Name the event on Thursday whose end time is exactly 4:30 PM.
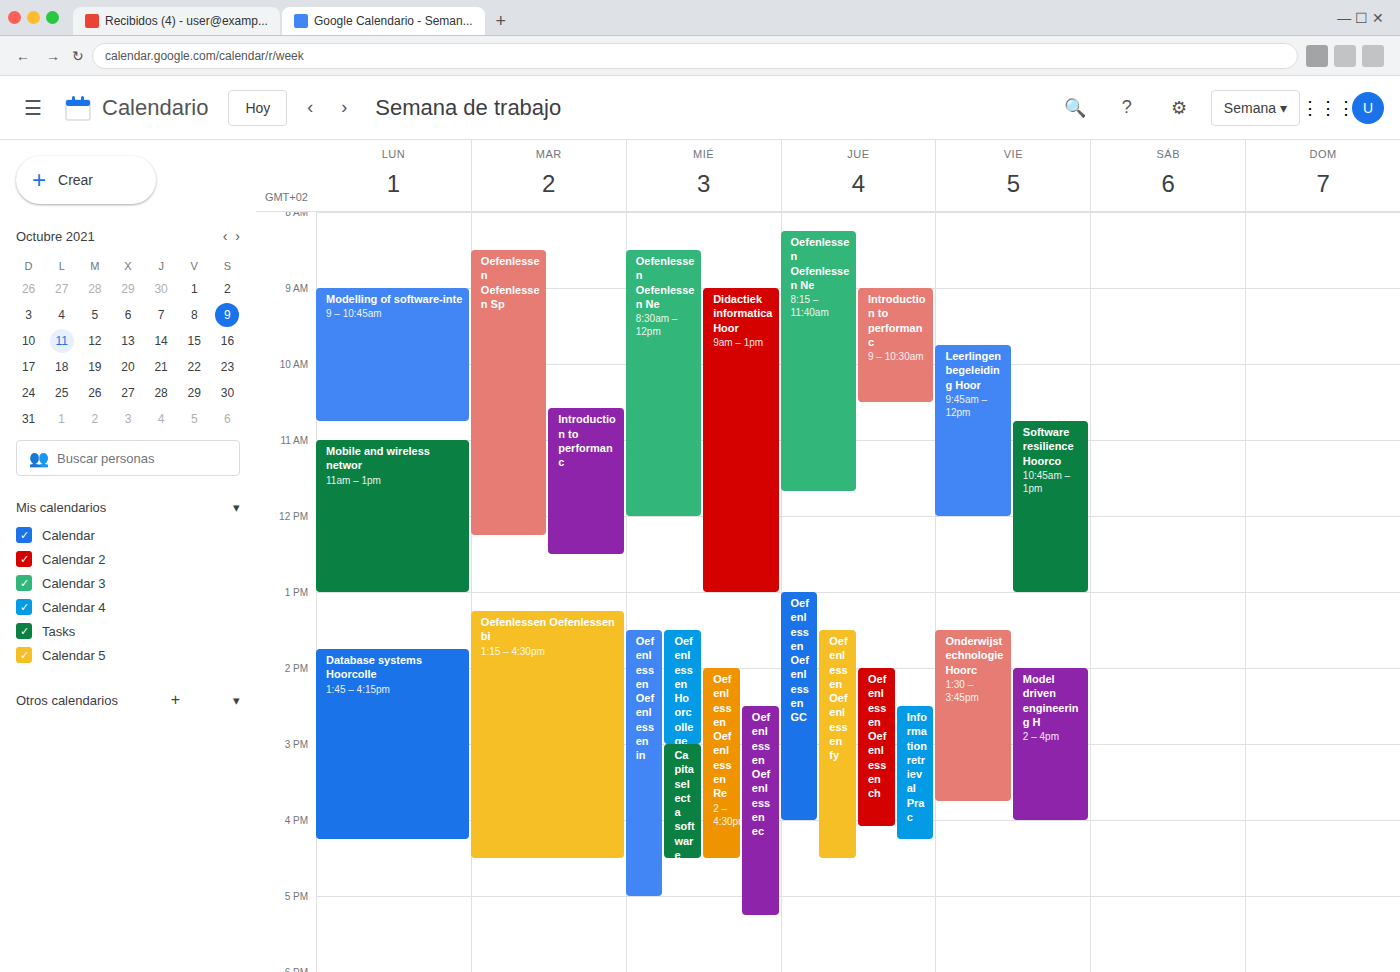
"Oefenlessen Oefenlessen fy"